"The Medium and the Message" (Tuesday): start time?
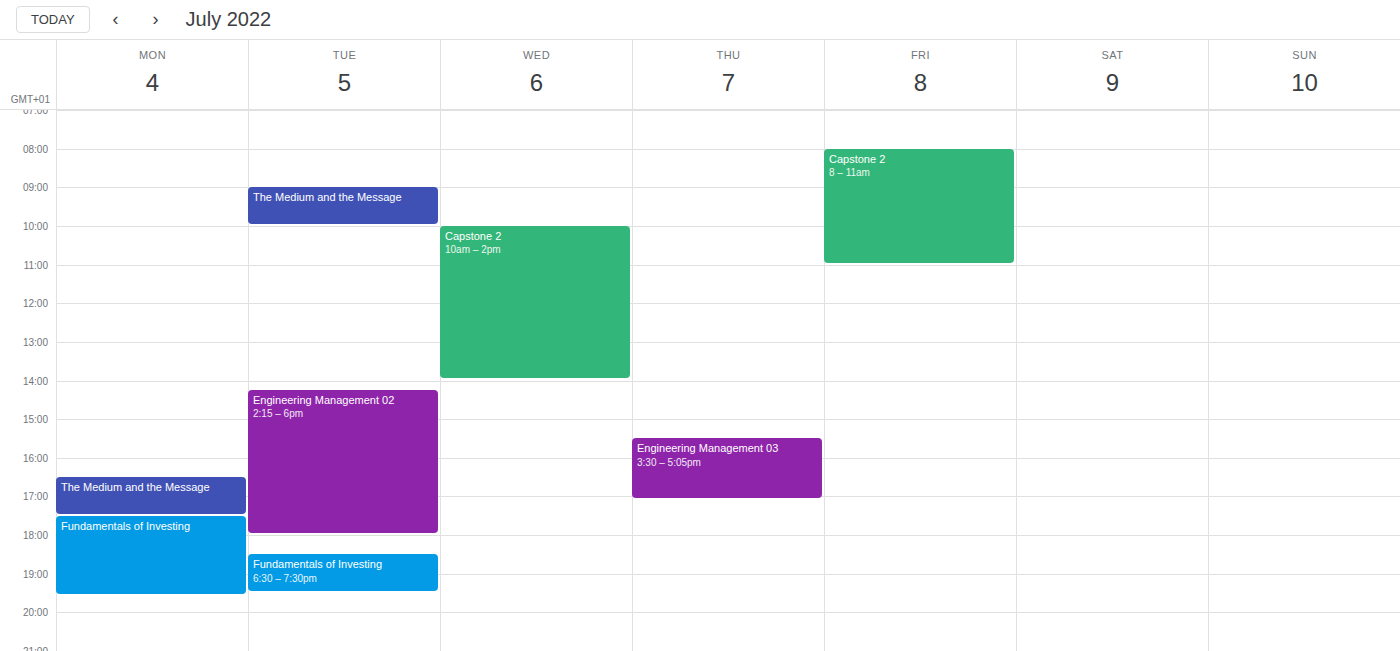
9:00 AM